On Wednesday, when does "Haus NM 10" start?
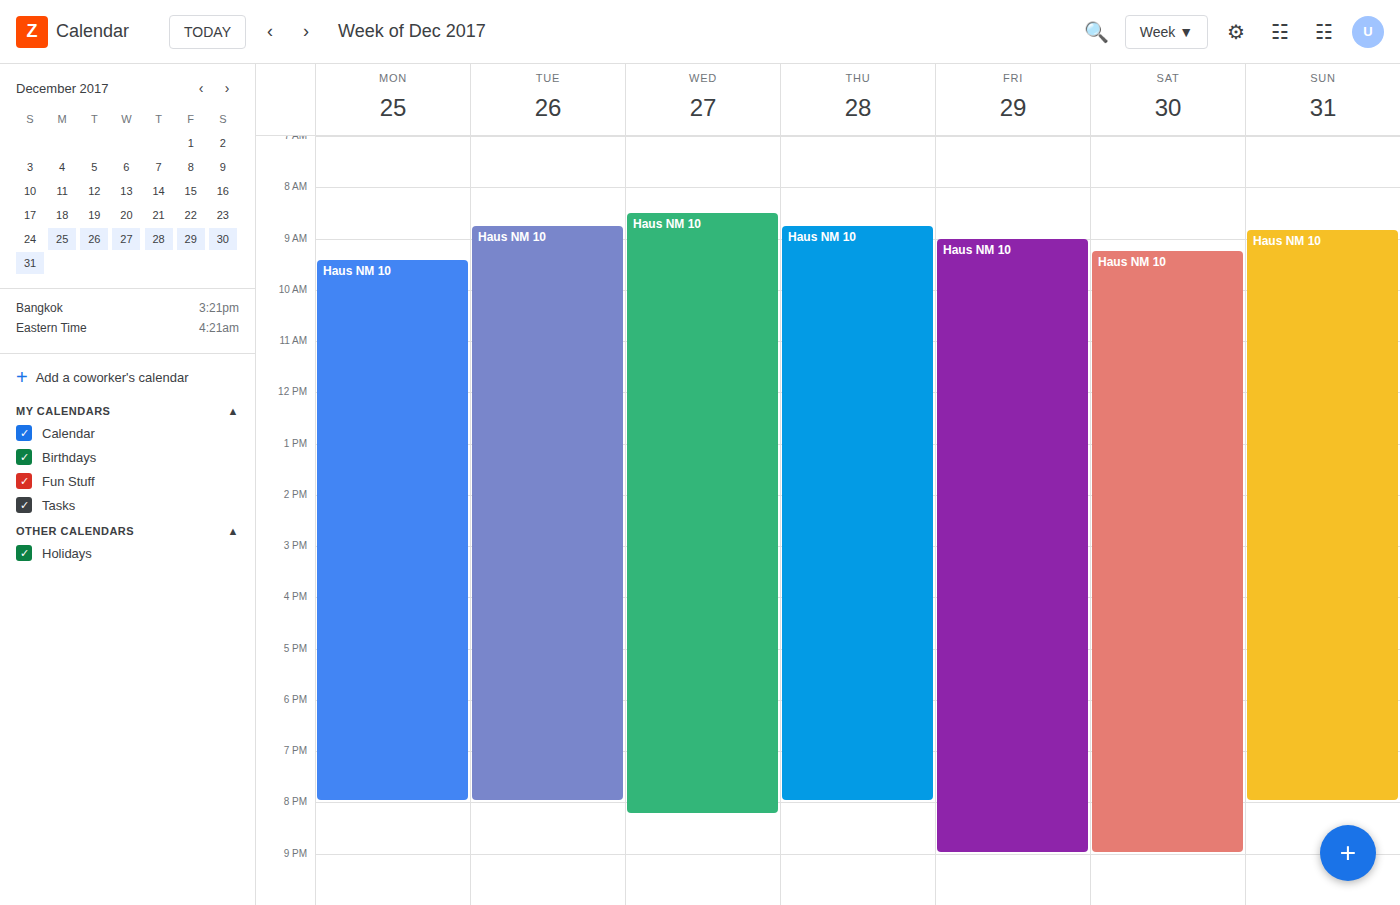
8:30 AM